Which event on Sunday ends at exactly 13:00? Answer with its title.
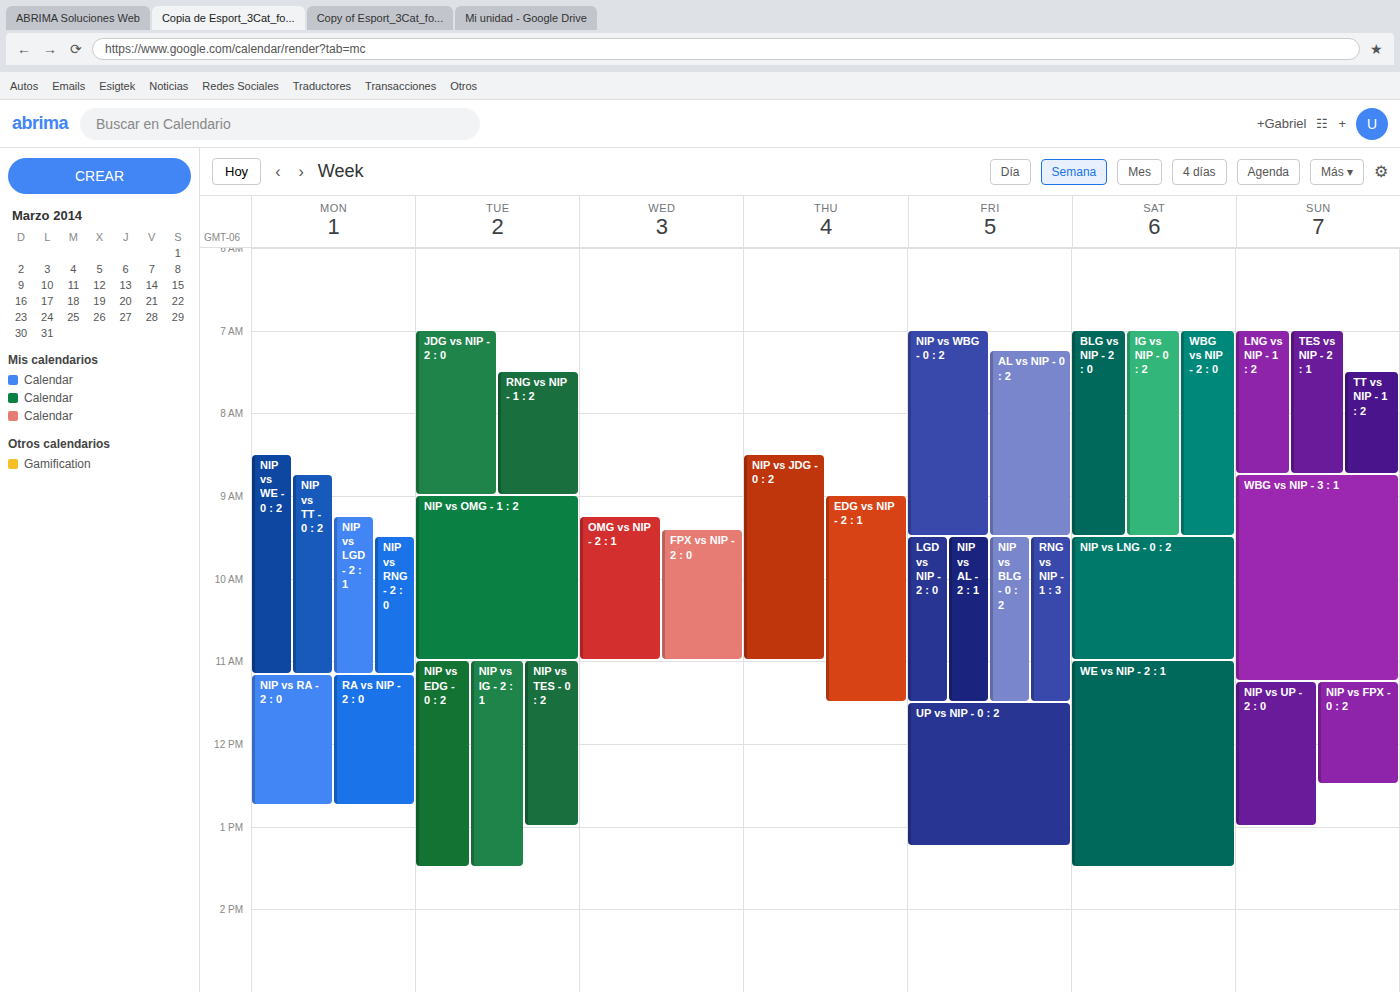
"NIP vs UP - 2 : 0"